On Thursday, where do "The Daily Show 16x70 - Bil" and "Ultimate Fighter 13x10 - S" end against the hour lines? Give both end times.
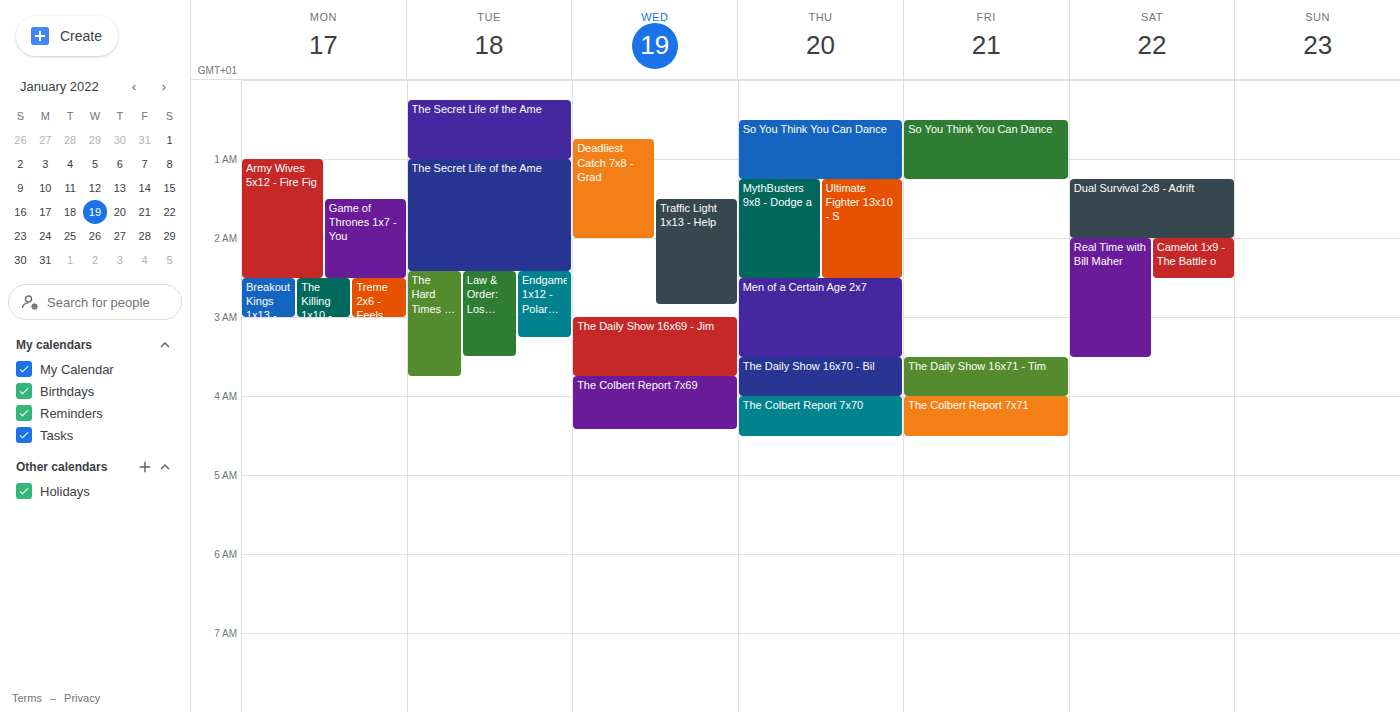
"The Daily Show 16x70 - Bil": 4:00 AM, exactly on the 4 AM line. "Ultimate Fighter 13x10 - S": 2:30 AM, halfway between the 2 AM and 3 AM lines.